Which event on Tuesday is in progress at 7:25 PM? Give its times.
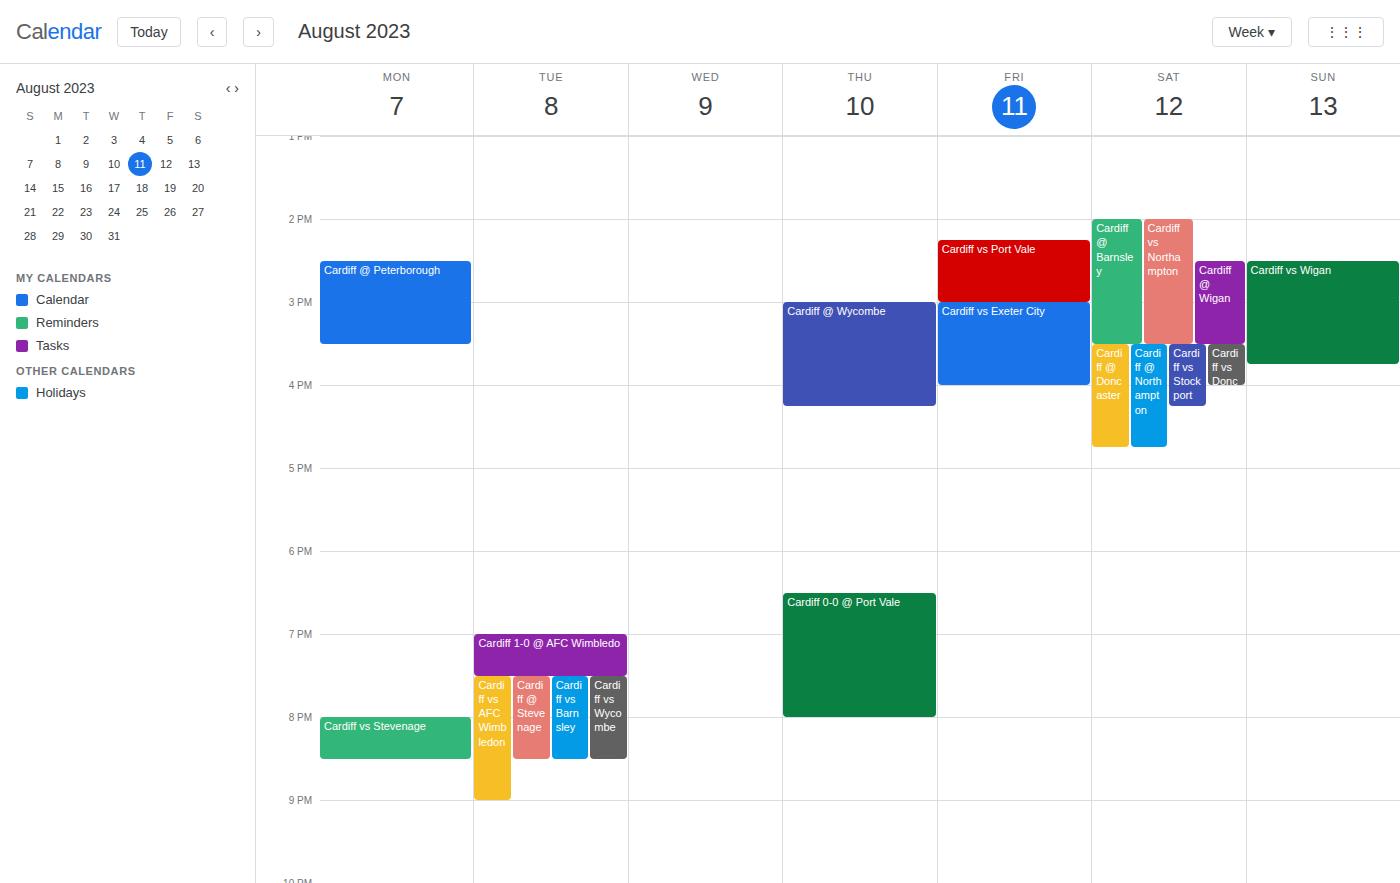
"Cardiff 1-0 @ AFC Wimbledo", 7:00 PM to 7:30 PM